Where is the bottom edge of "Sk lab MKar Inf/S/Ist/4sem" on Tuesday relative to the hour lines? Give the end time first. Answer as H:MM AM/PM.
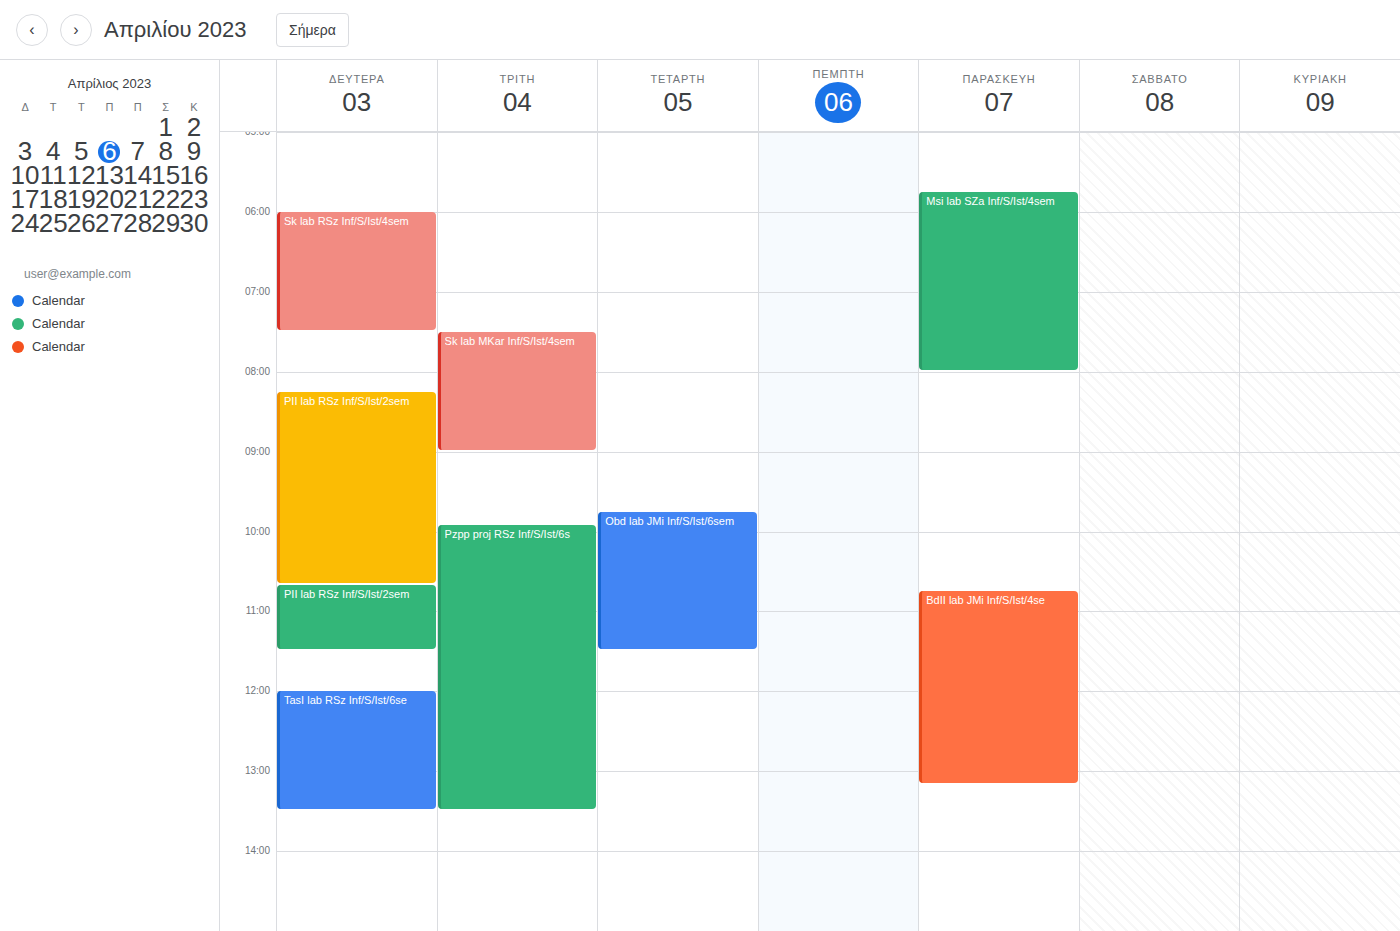
9:00 AM -- exactly on the 9 AM line.